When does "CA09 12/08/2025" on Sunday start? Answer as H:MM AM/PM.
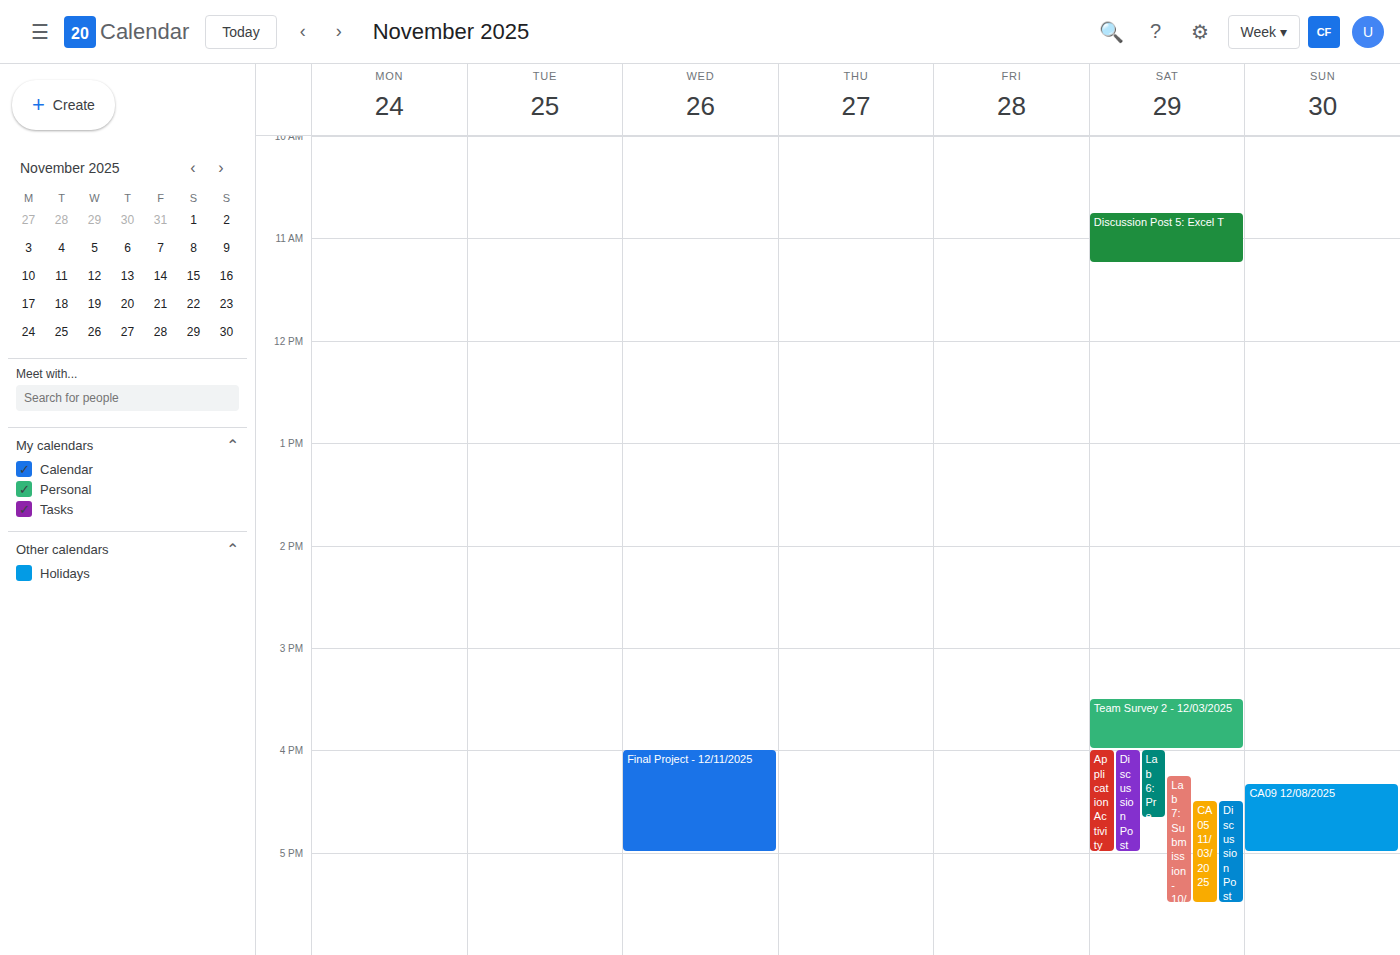
4:20 PM